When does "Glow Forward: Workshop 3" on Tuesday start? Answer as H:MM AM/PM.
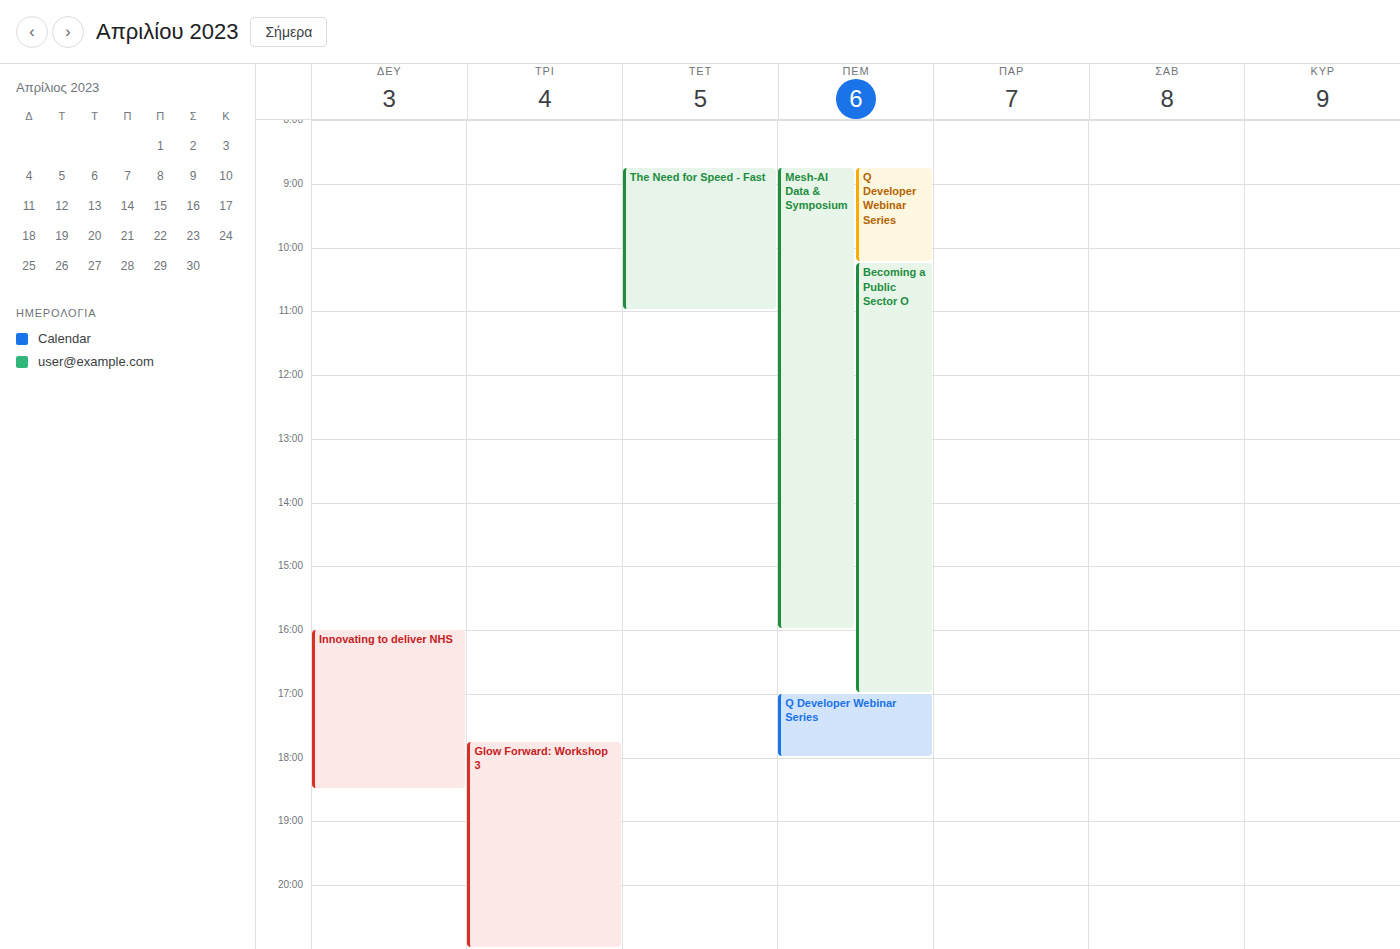
5:45 PM